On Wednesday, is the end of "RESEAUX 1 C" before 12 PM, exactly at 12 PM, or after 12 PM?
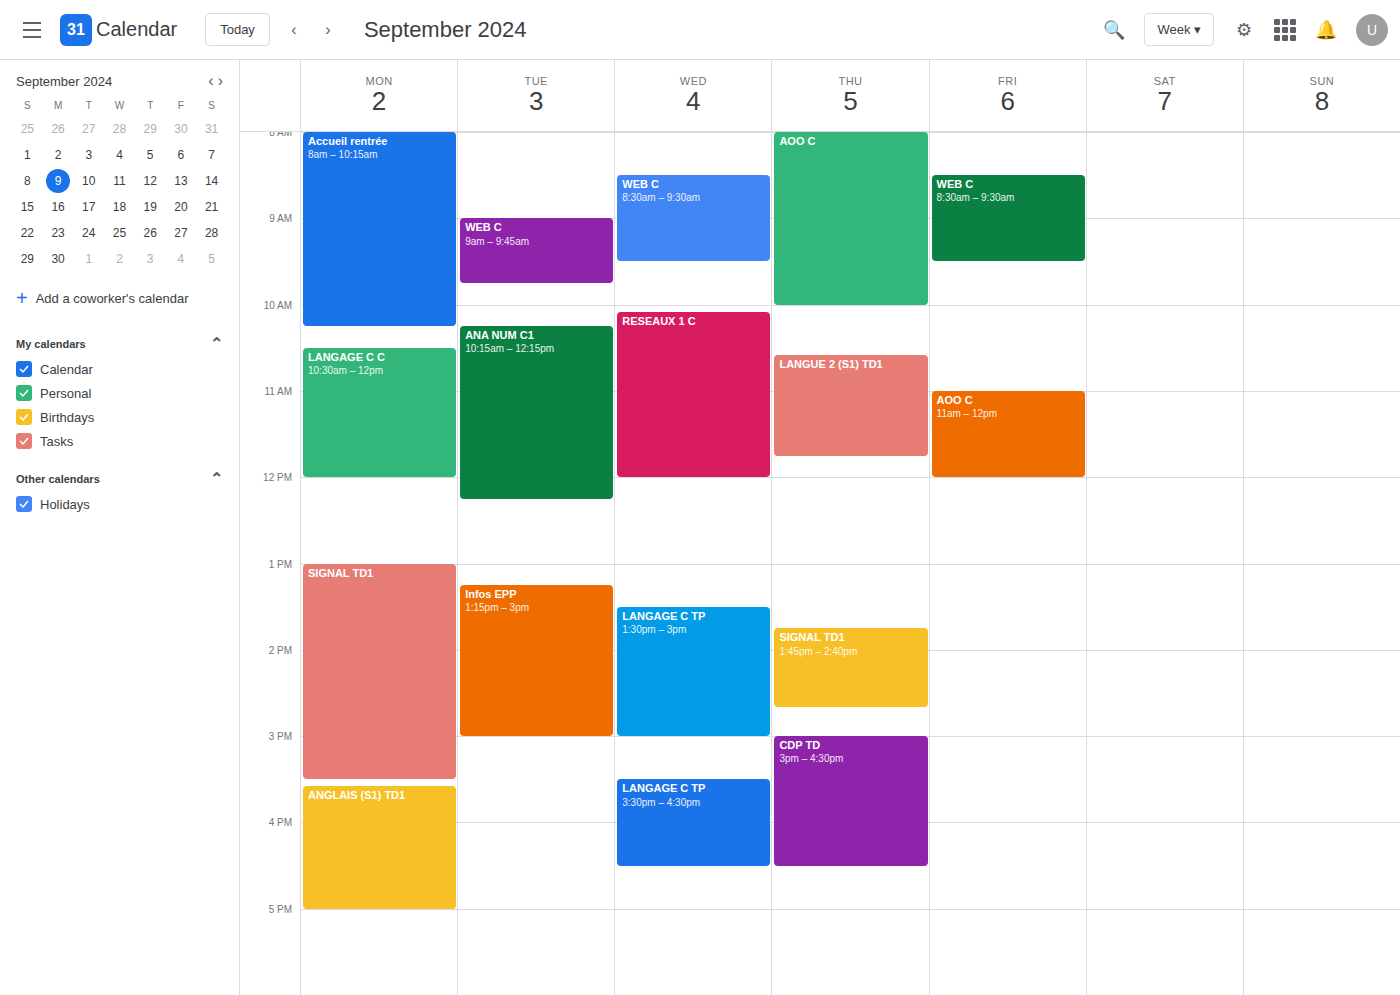
12:00 PM -- exactly at 12 PM, on the 12 PM line.